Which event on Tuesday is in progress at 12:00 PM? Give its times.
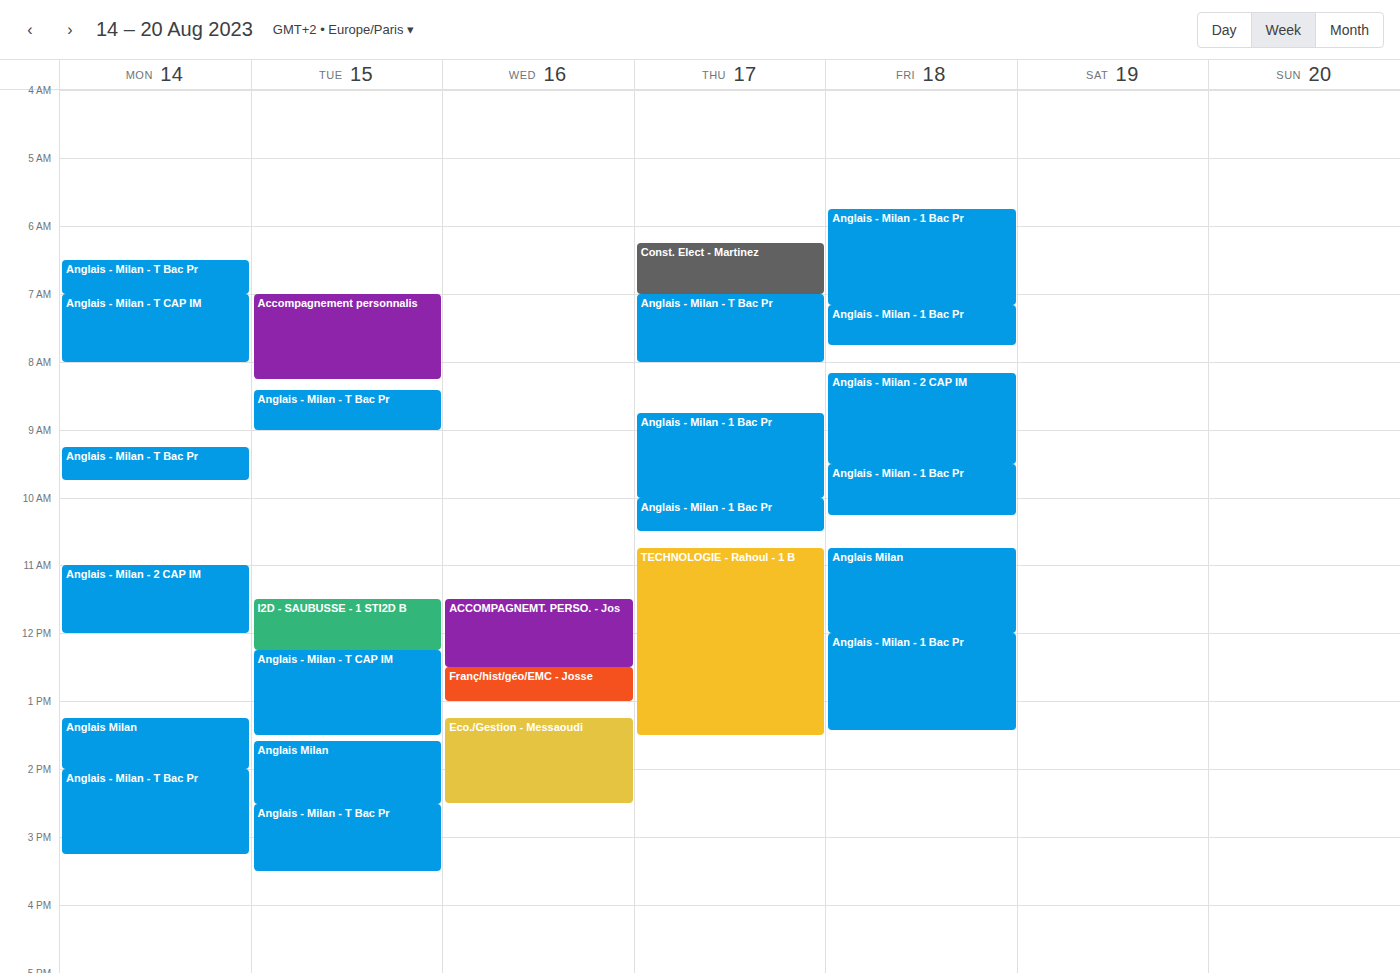
"I2D - SAUBUSSE - 1 STI2D B", 11:30 AM to 12:15 PM